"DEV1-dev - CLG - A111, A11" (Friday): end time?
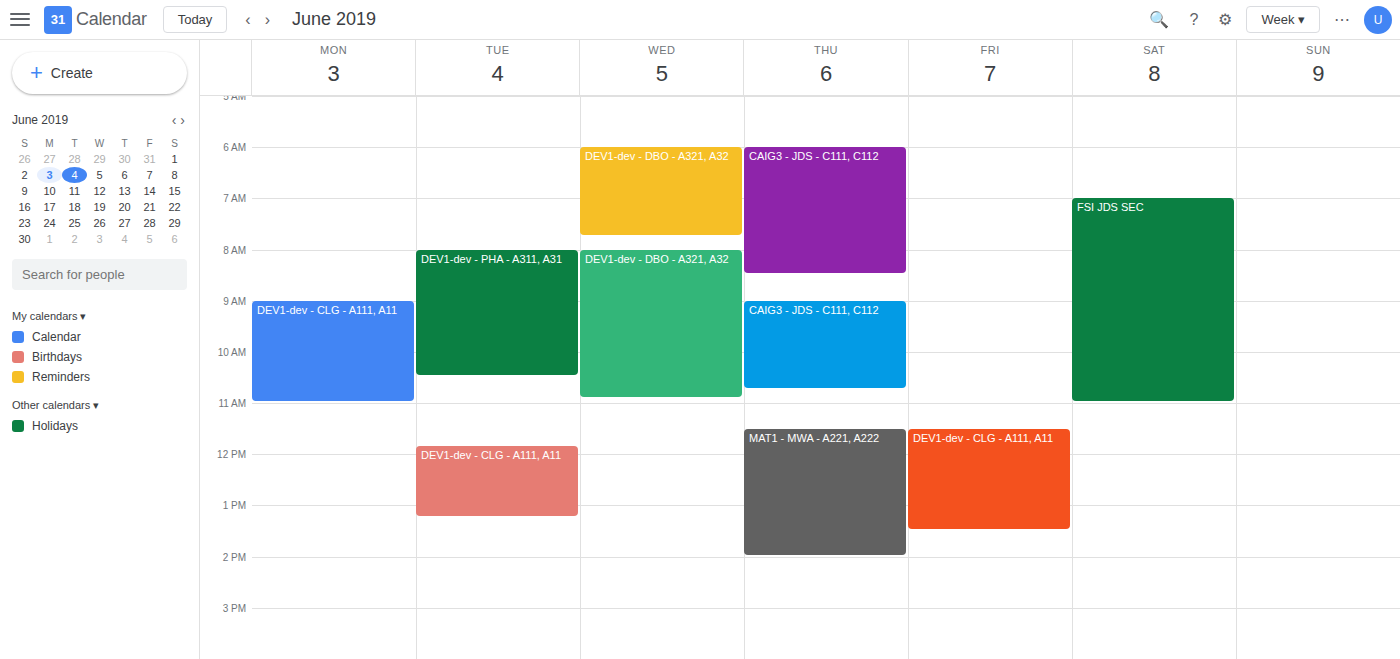
1:30 PM